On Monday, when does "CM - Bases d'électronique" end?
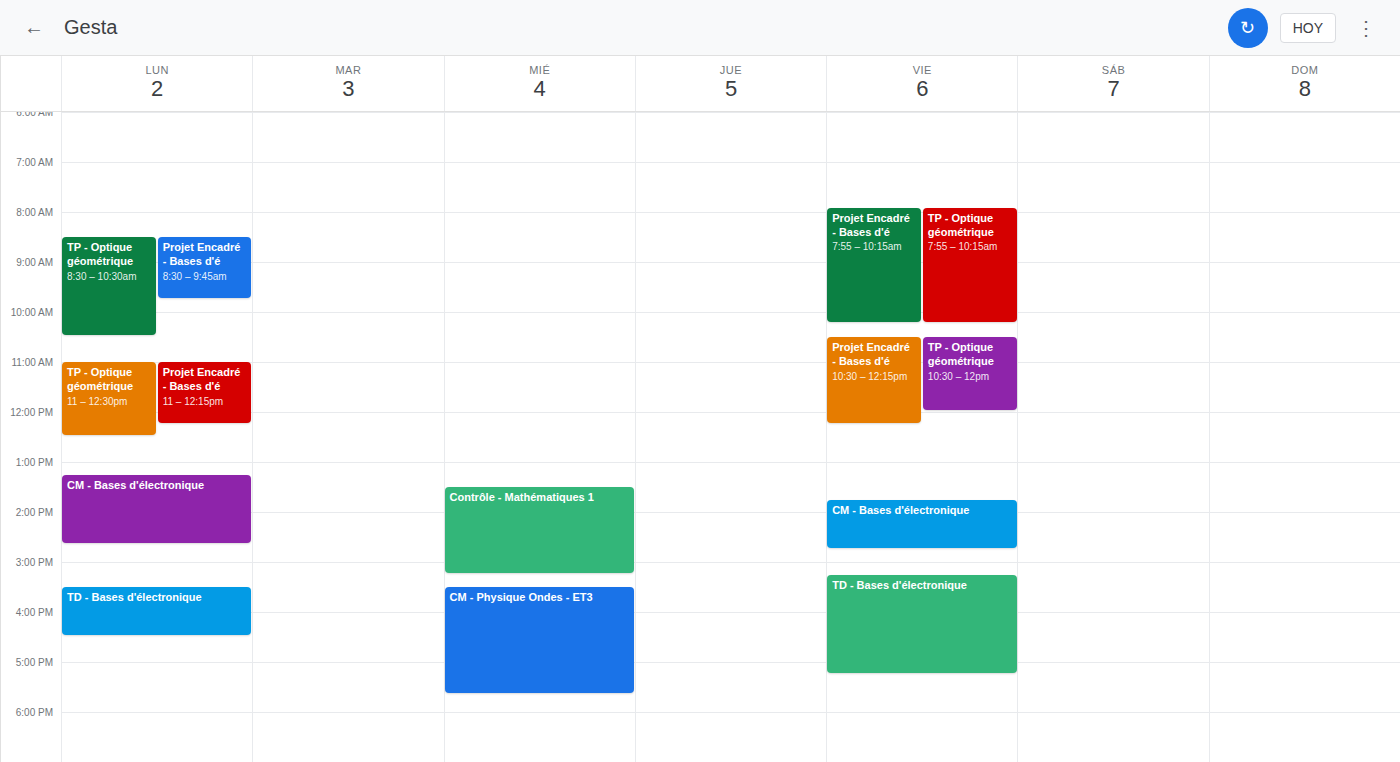
2:40 PM